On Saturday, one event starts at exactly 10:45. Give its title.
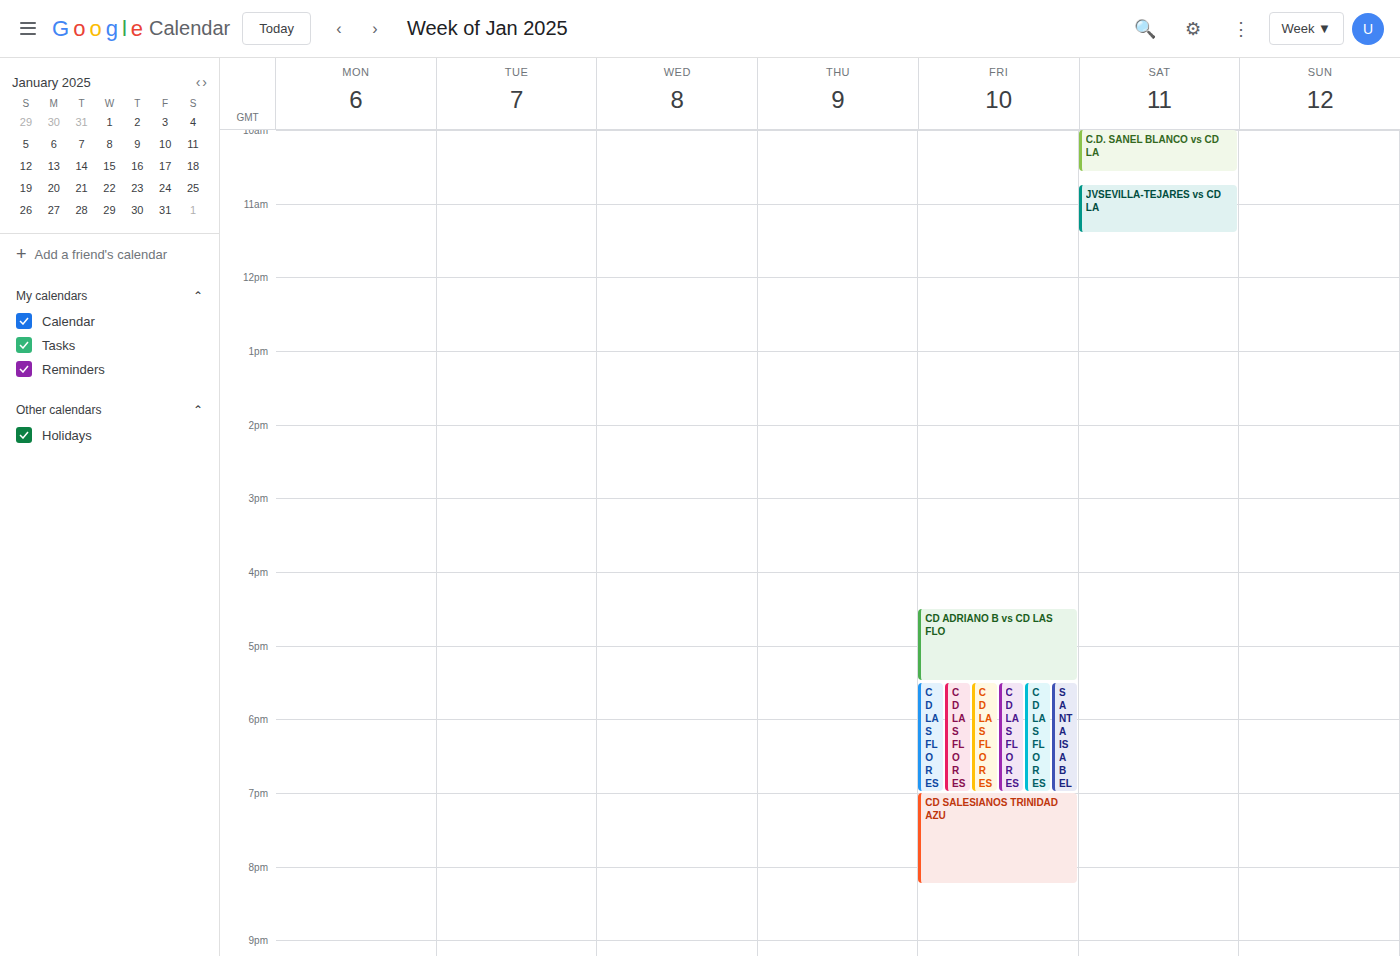
"JVSEVILLA-TEJARES vs CD LA"